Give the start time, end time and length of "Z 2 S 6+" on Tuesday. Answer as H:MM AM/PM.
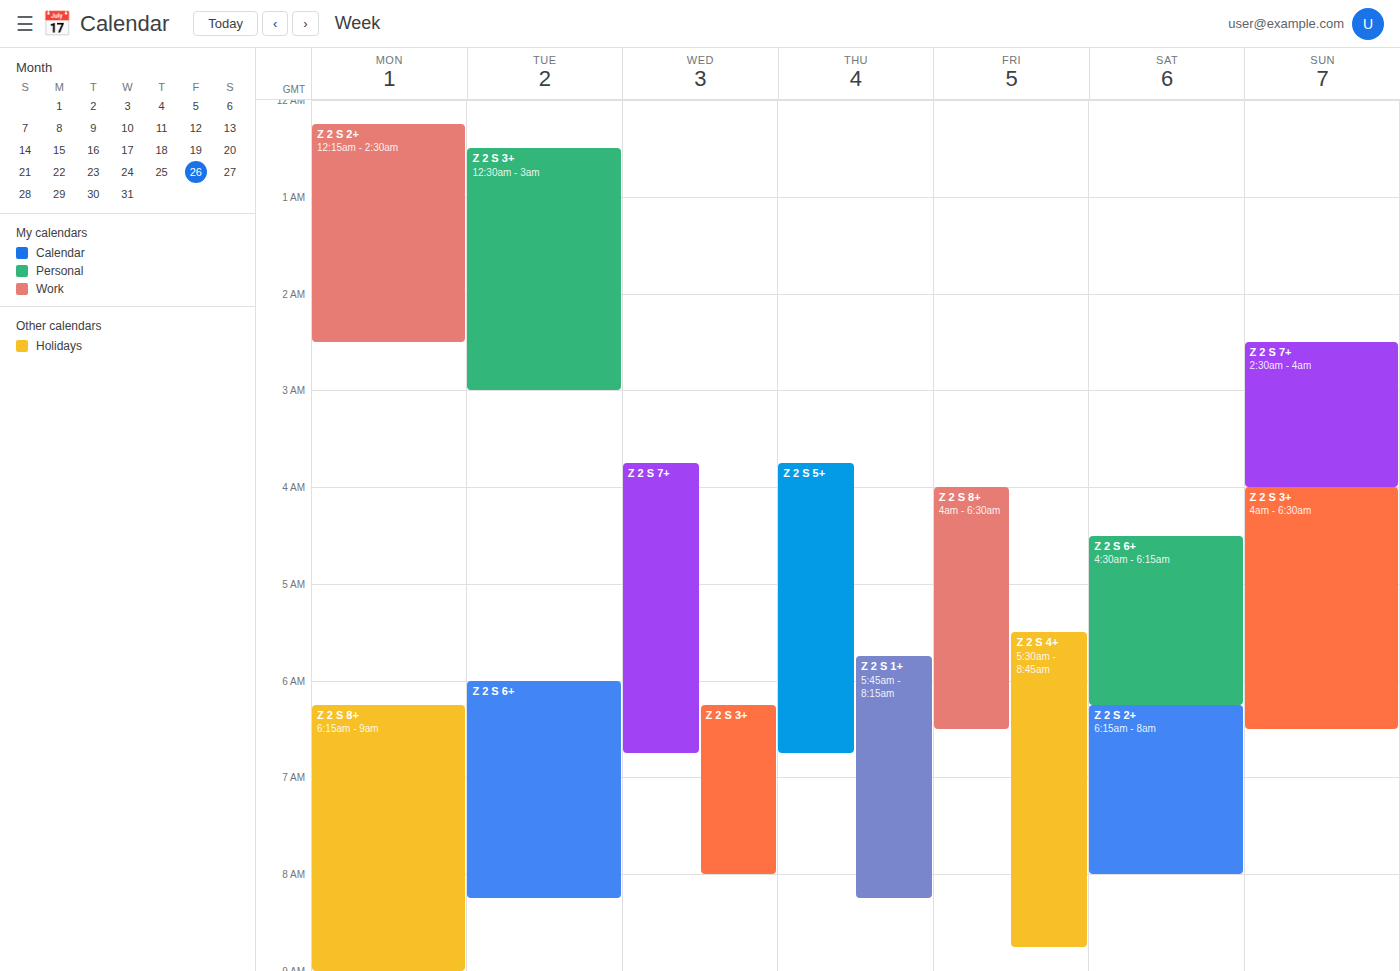
6:00 AM to 8:15 AM, 2 hours 15 minutes